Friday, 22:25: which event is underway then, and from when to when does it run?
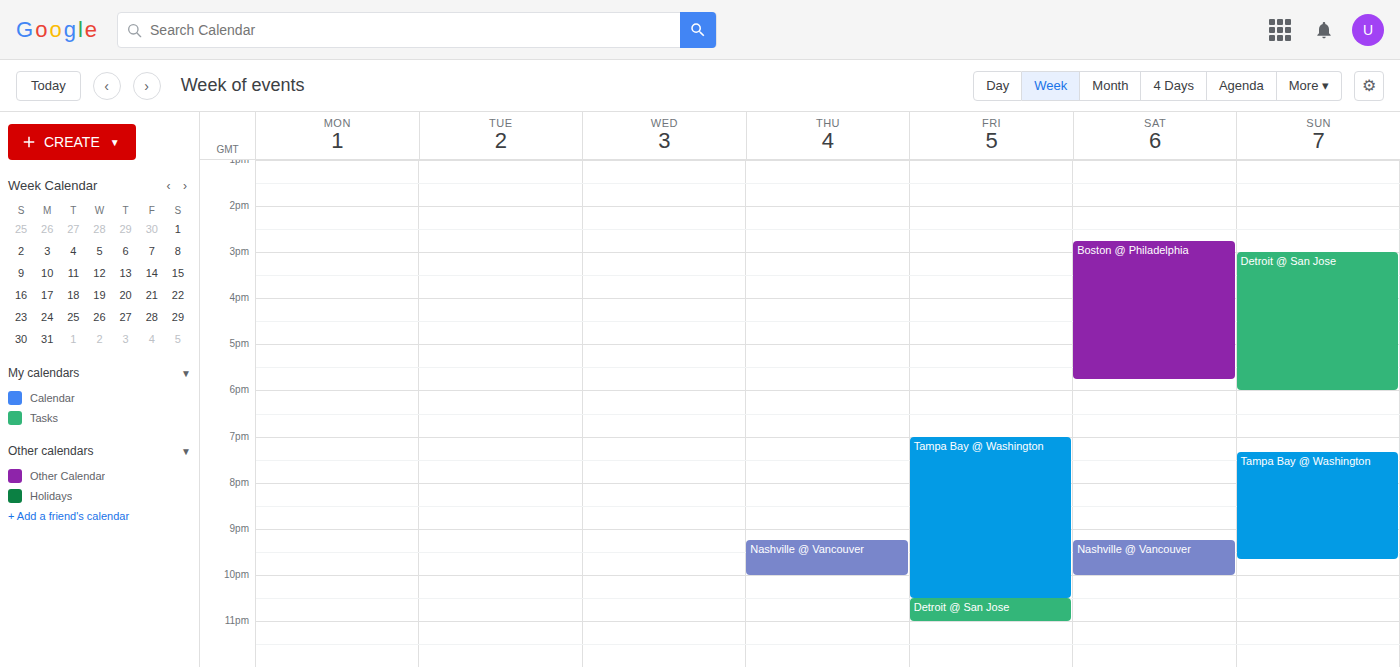
"Tampa Bay @ Washington", 19:00 to 22:30